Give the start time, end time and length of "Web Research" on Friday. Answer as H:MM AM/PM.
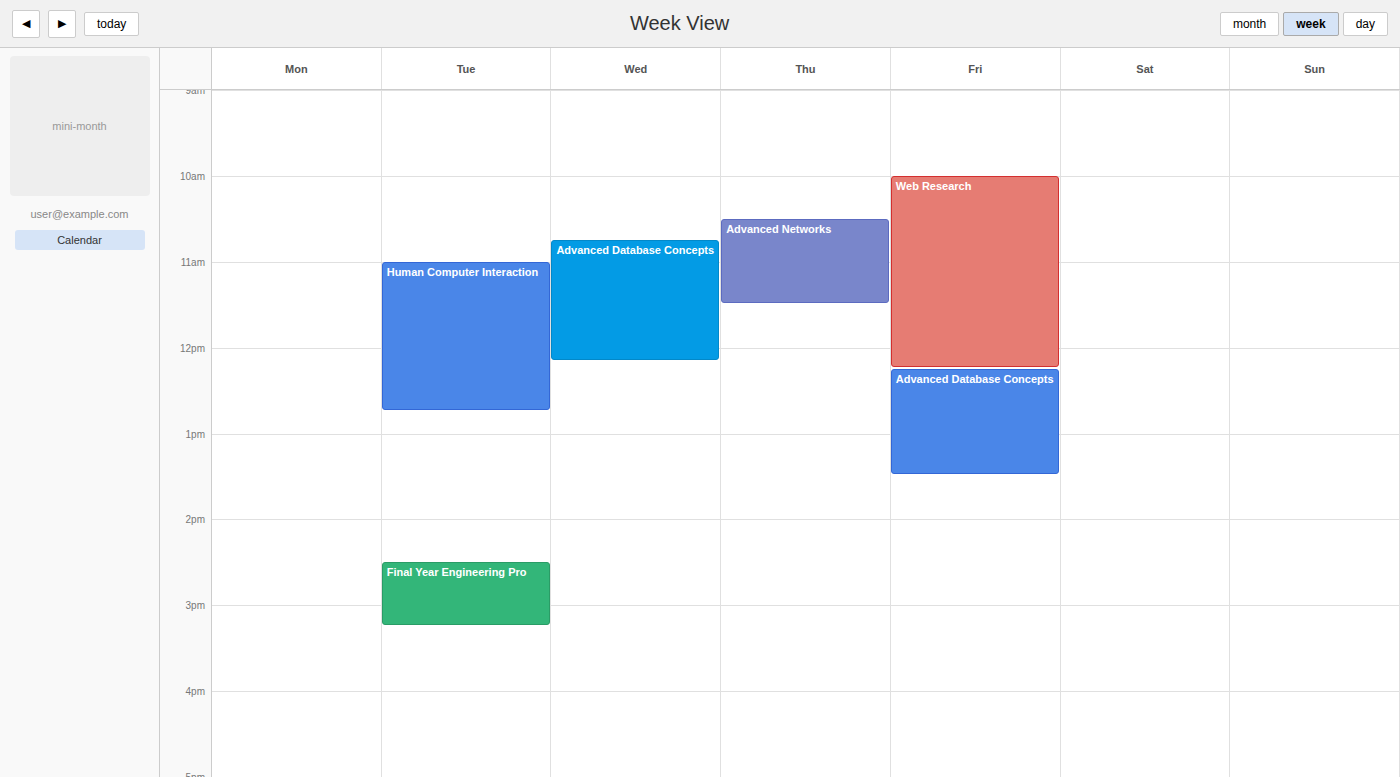
10:00 AM to 12:15 PM, 2 hours 15 minutes